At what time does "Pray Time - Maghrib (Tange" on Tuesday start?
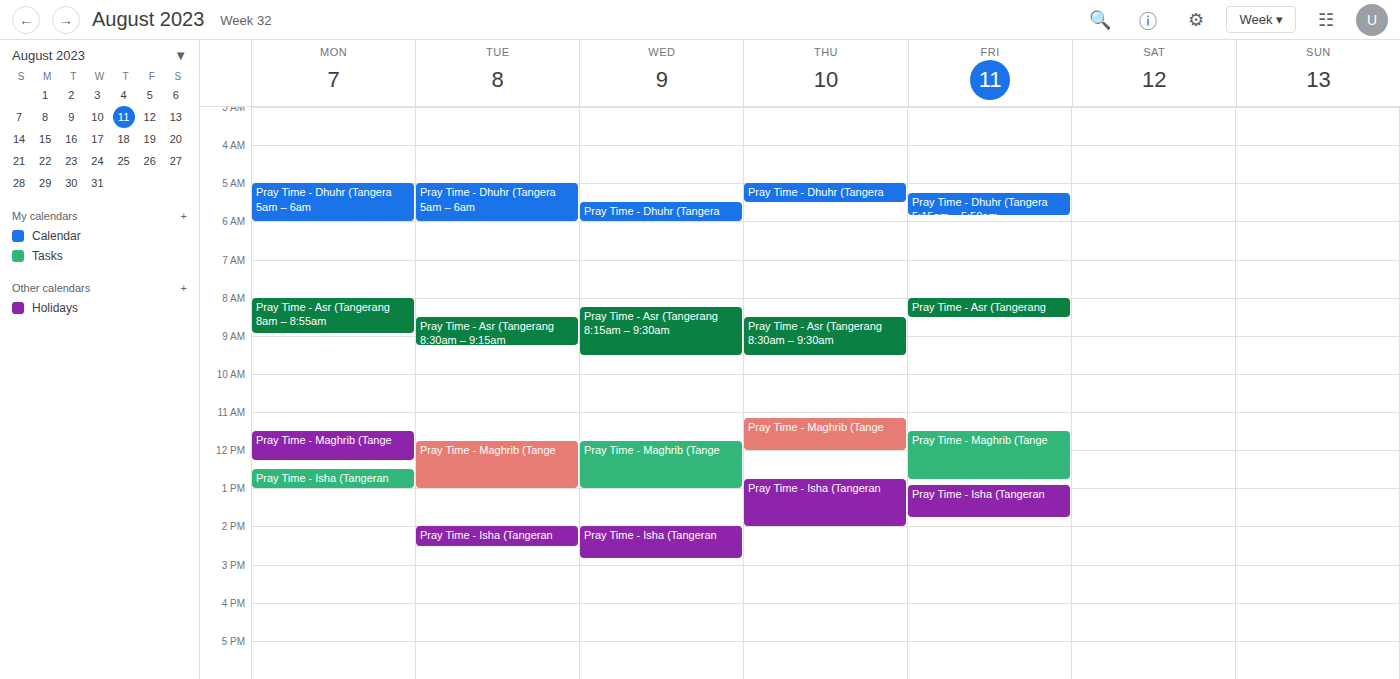
11:45 AM